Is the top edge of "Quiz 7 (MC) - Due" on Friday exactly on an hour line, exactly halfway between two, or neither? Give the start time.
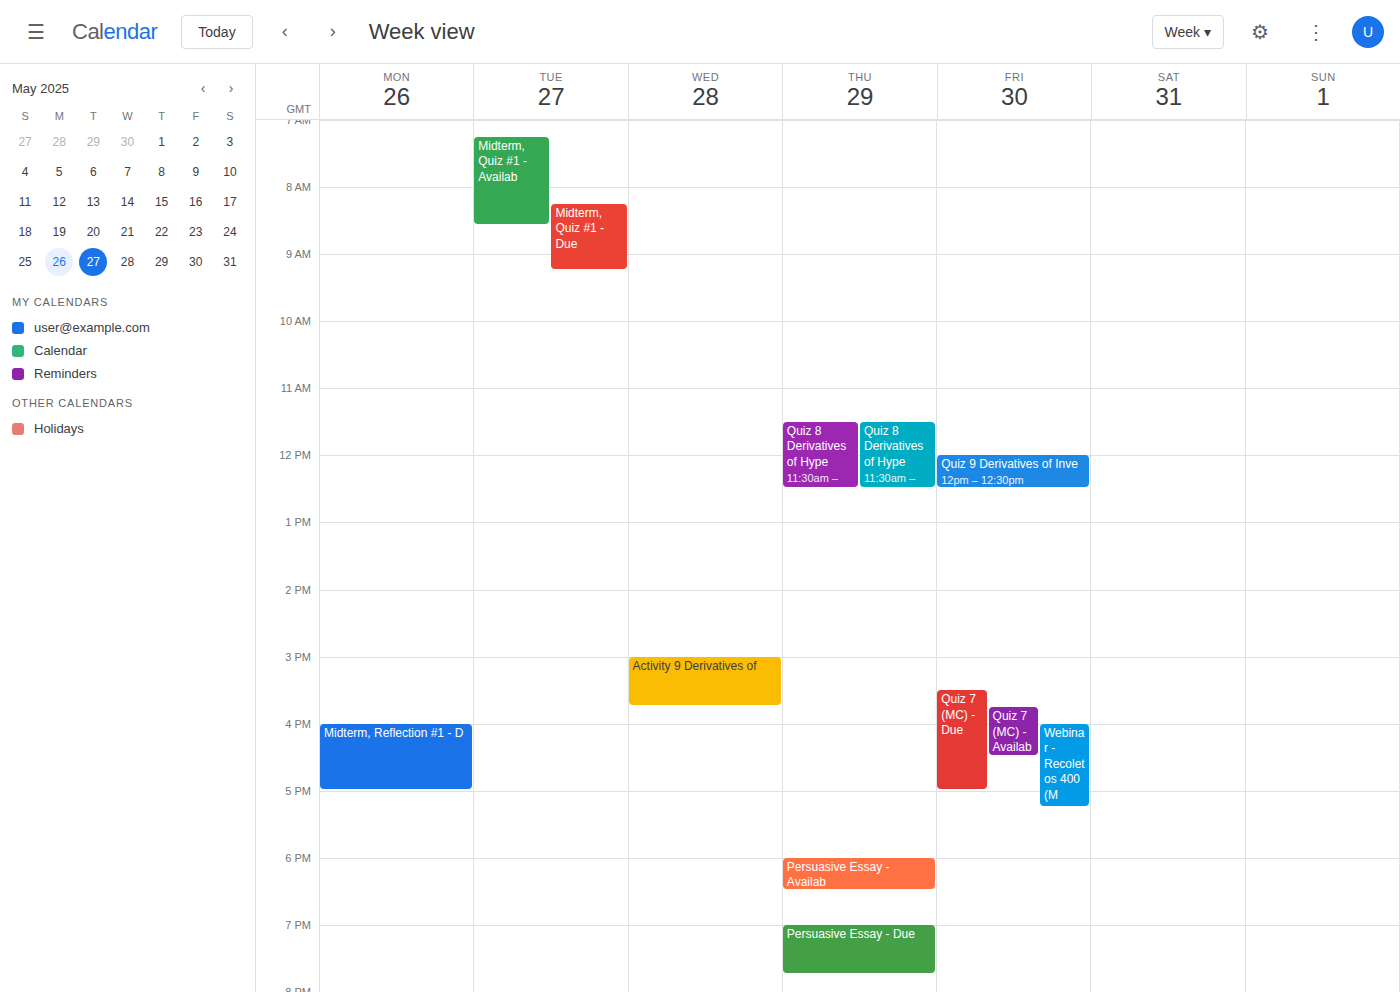
3:30 PM -- halfway between the 3 PM and 4 PM lines.